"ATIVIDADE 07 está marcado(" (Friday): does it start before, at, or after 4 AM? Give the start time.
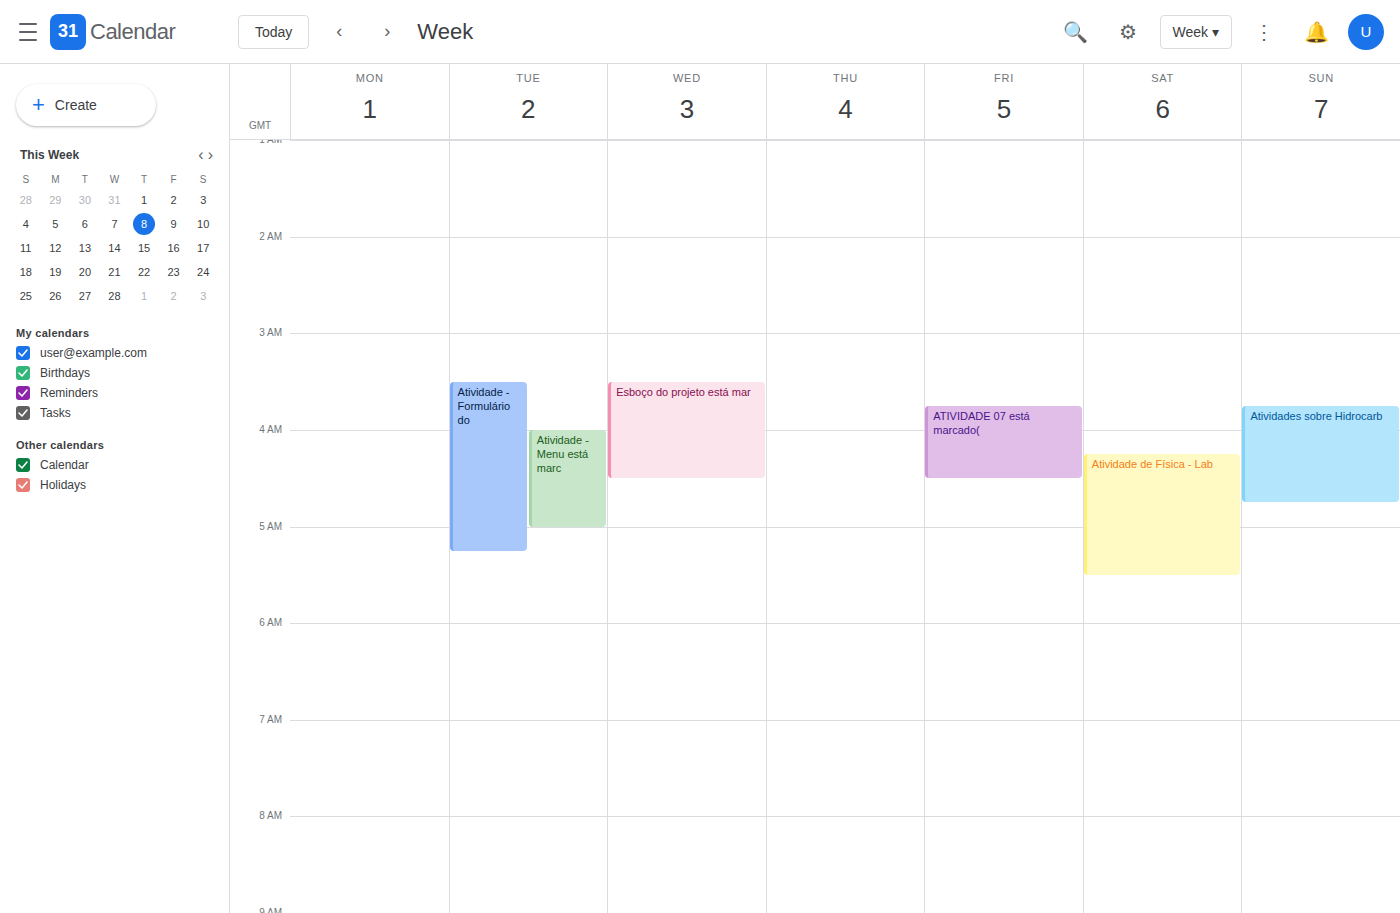
3:45 AM -- before 4 AM, 15 minutes above the 4 AM line.